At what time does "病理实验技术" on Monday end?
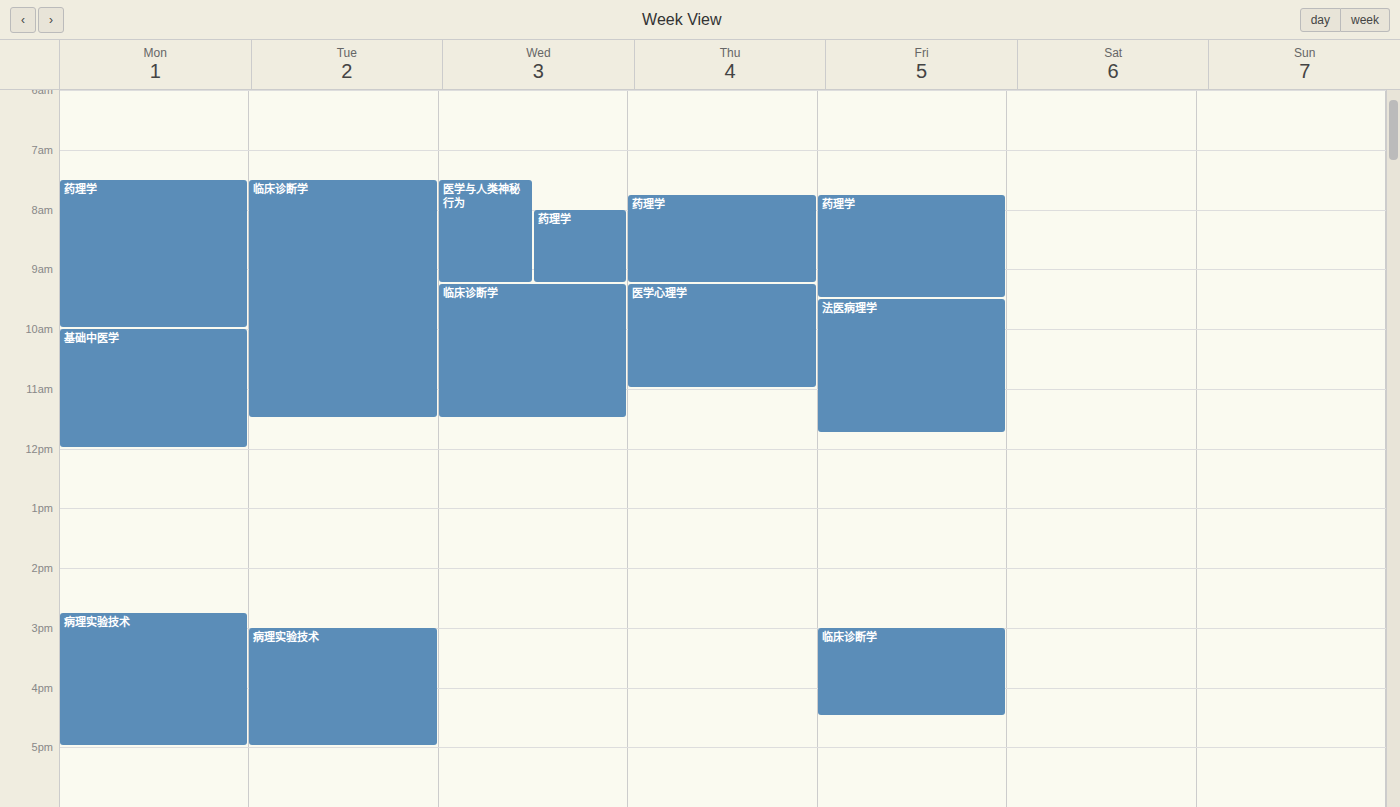
5:00 PM